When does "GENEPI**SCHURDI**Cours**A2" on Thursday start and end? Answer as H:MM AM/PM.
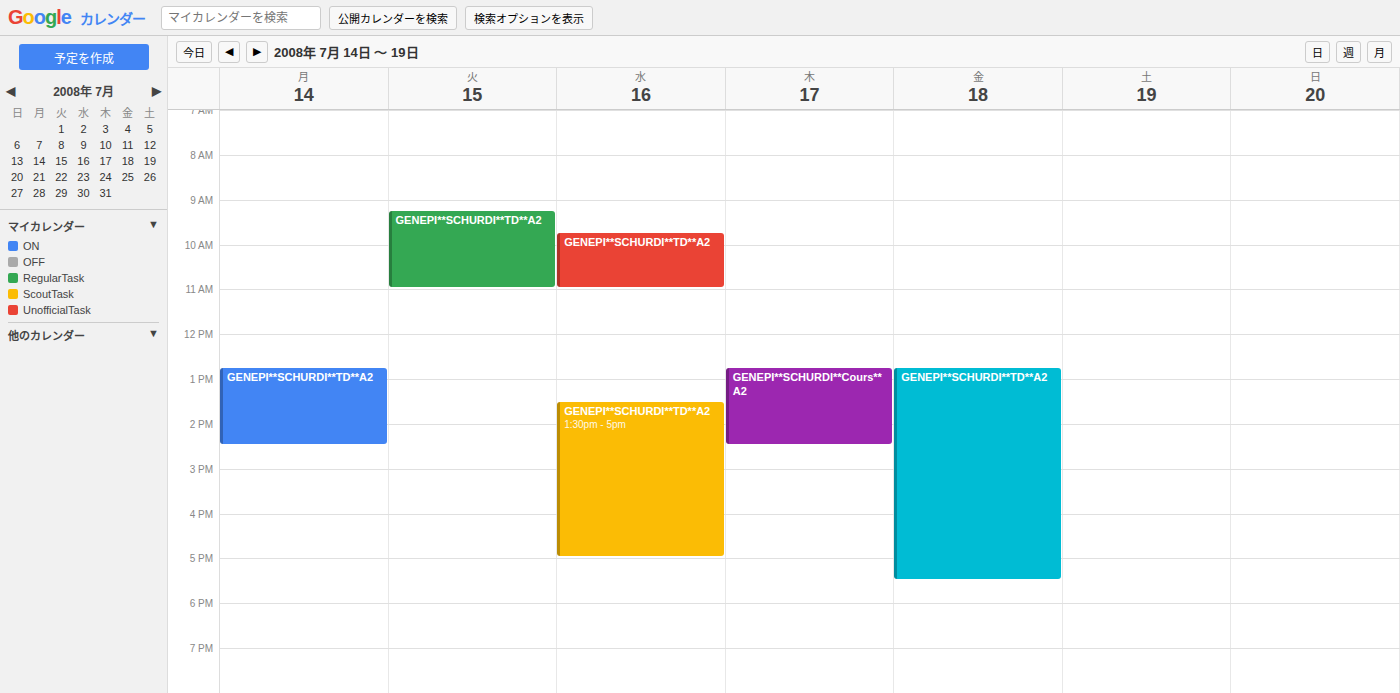
12:45 PM to 2:30 PM